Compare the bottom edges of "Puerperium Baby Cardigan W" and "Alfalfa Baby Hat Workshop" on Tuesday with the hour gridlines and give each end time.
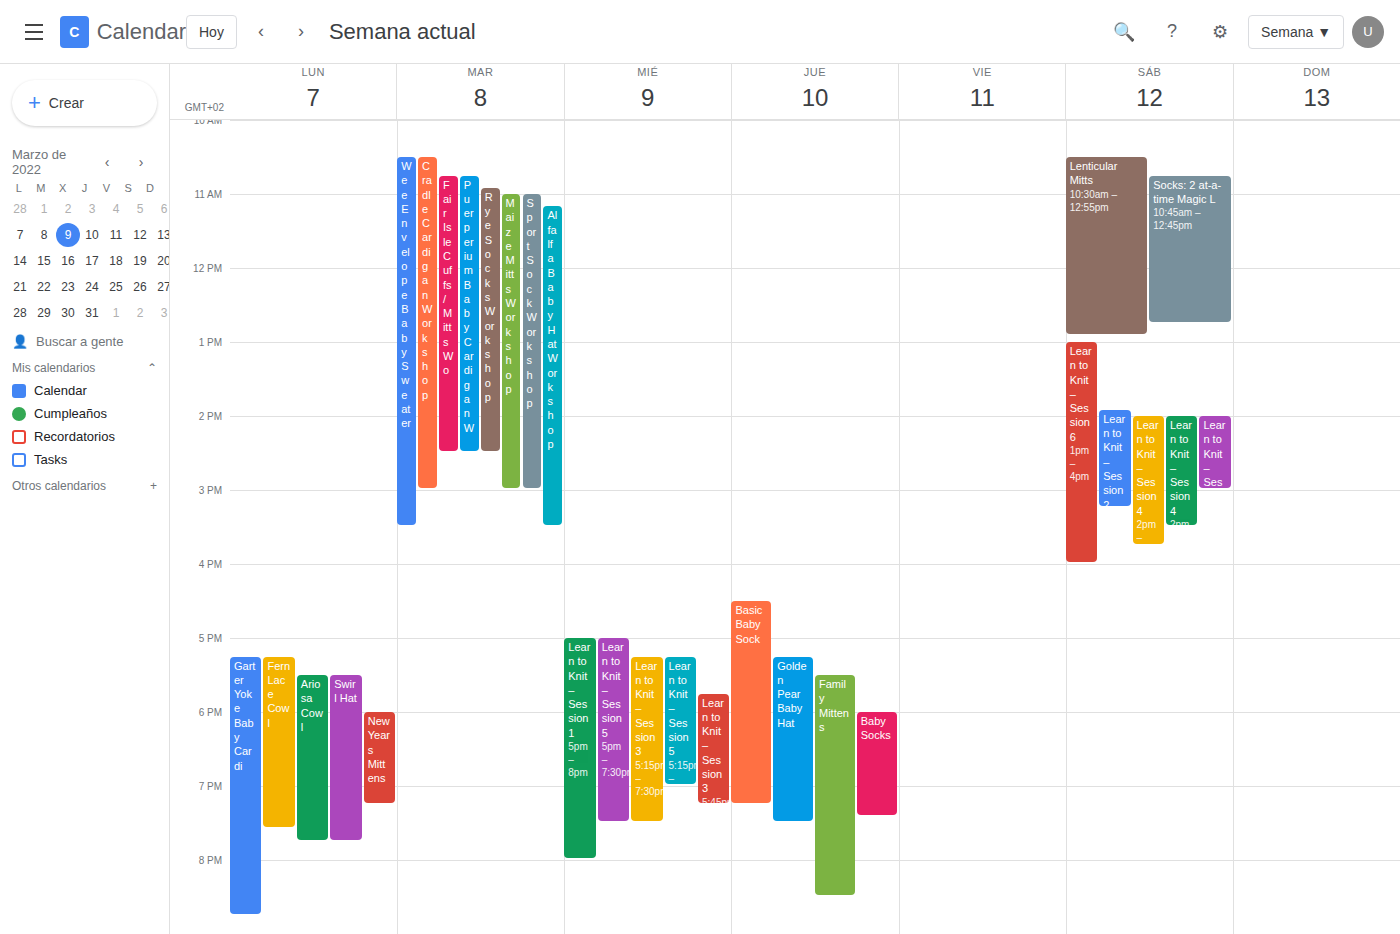
"Puerperium Baby Cardigan W": 2:30 PM, halfway between the 2 PM and 3 PM lines. "Alfalfa Baby Hat Workshop": 3:30 PM, halfway between the 3 PM and 4 PM lines.